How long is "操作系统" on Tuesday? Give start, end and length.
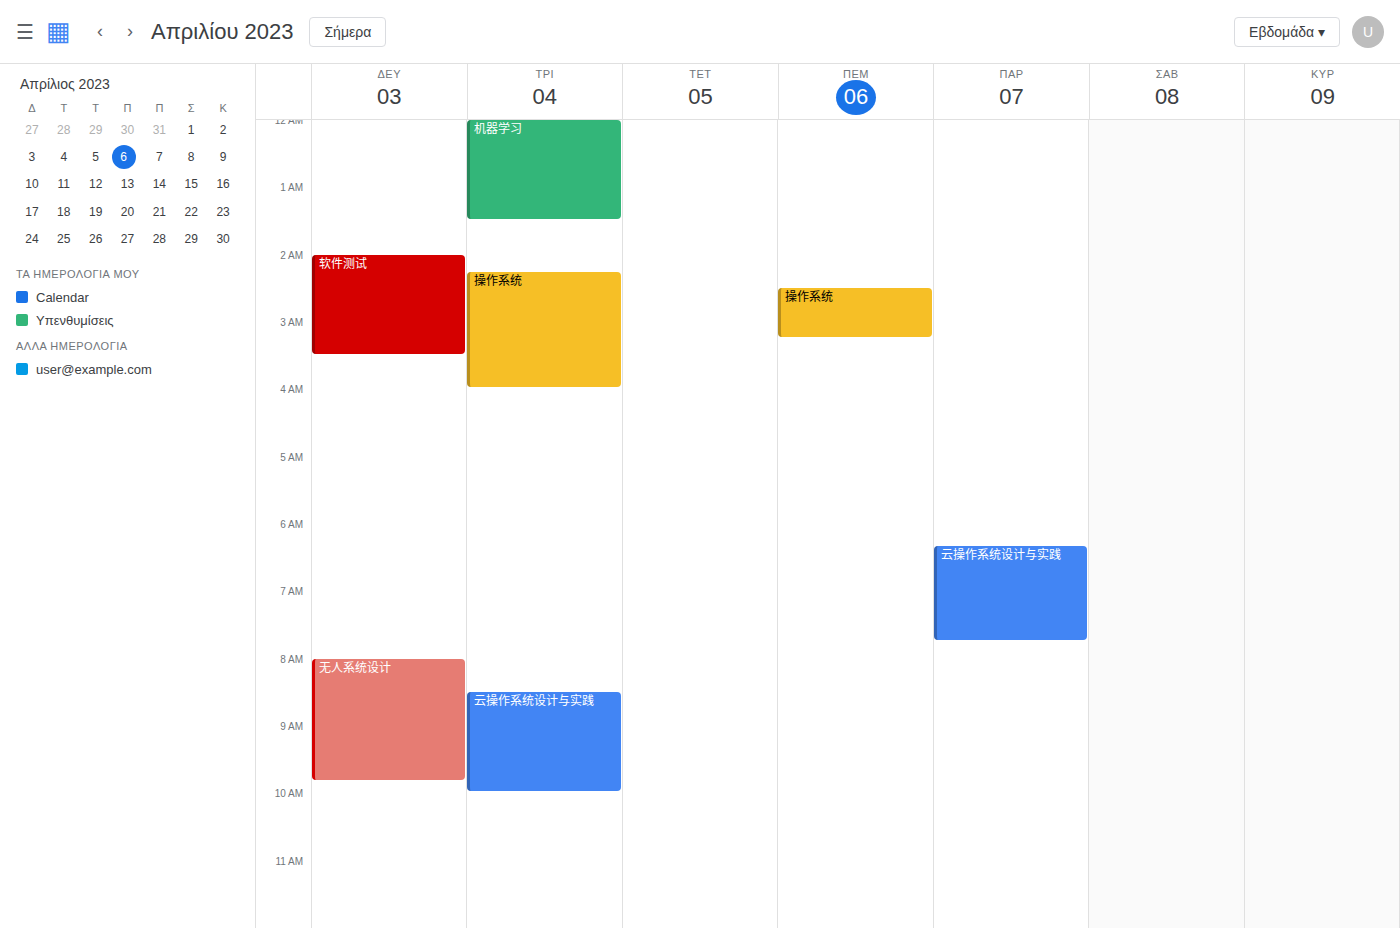
02:15 to 04:00, 1 hour 45 minutes